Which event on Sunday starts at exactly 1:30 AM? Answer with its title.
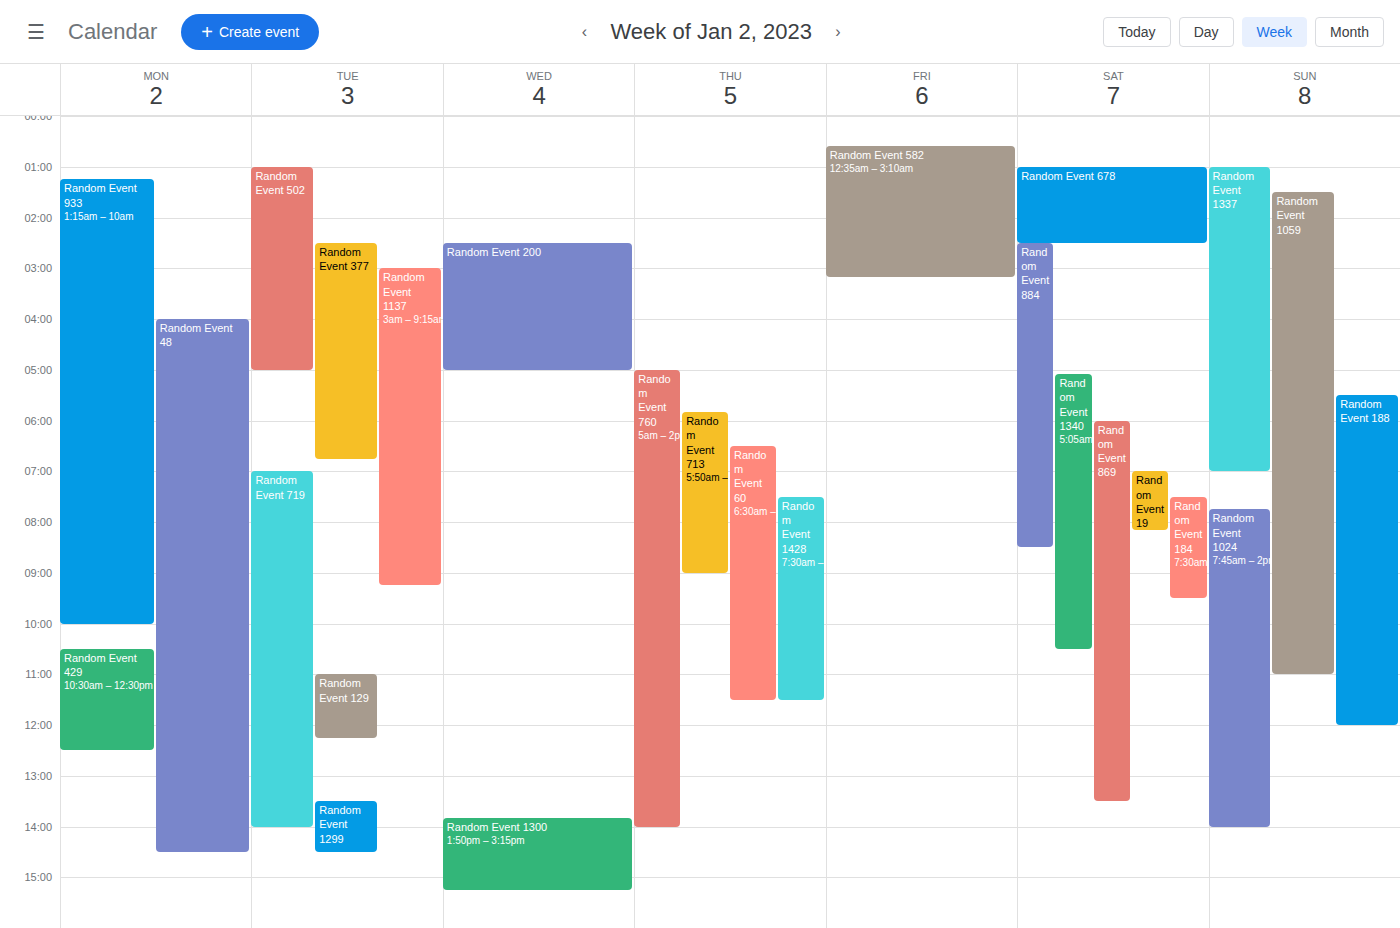
"Random Event 1059"